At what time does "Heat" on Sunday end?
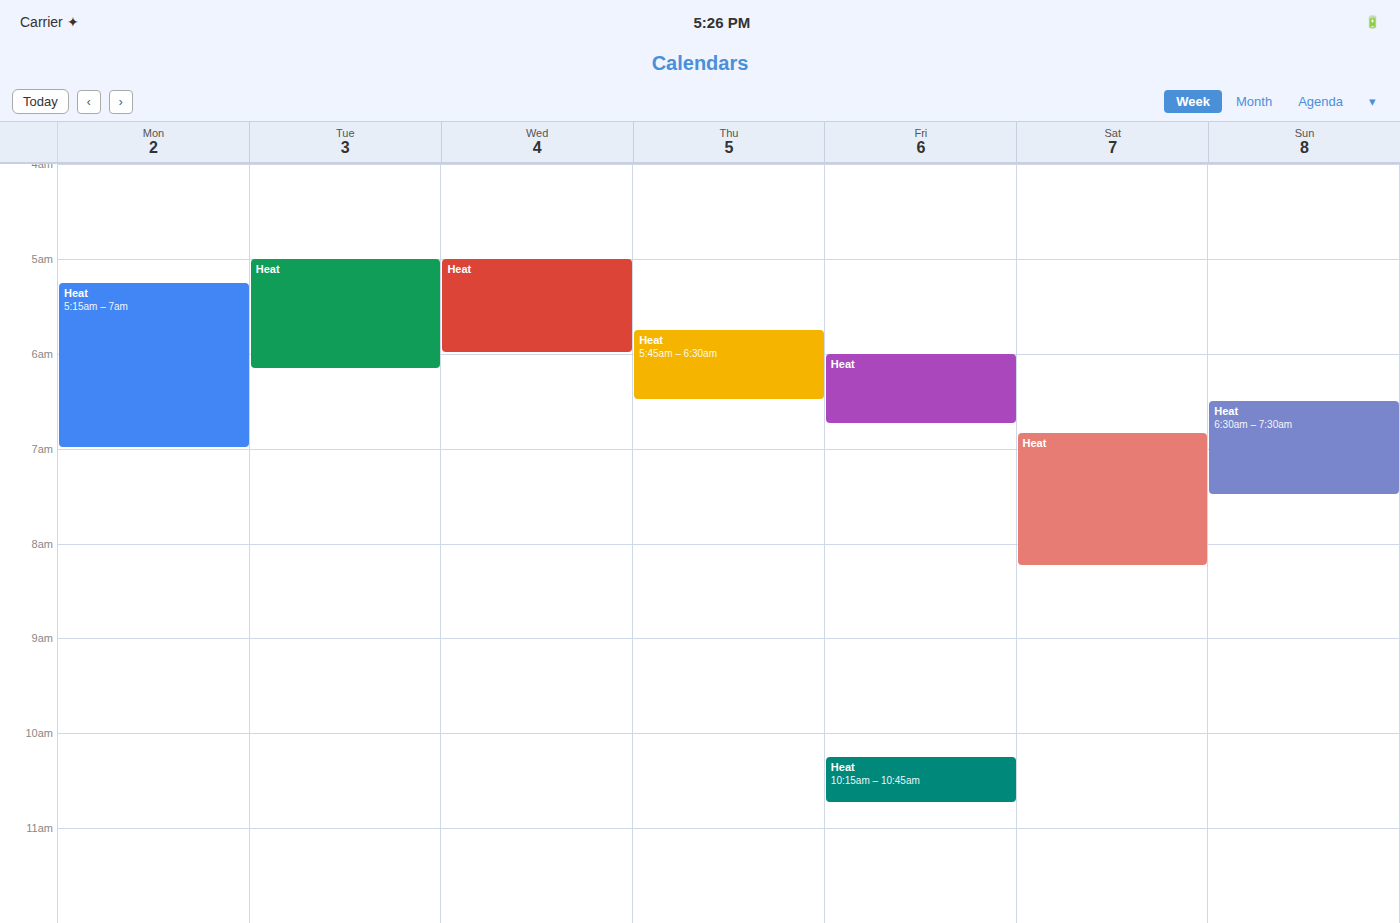
7:30 AM